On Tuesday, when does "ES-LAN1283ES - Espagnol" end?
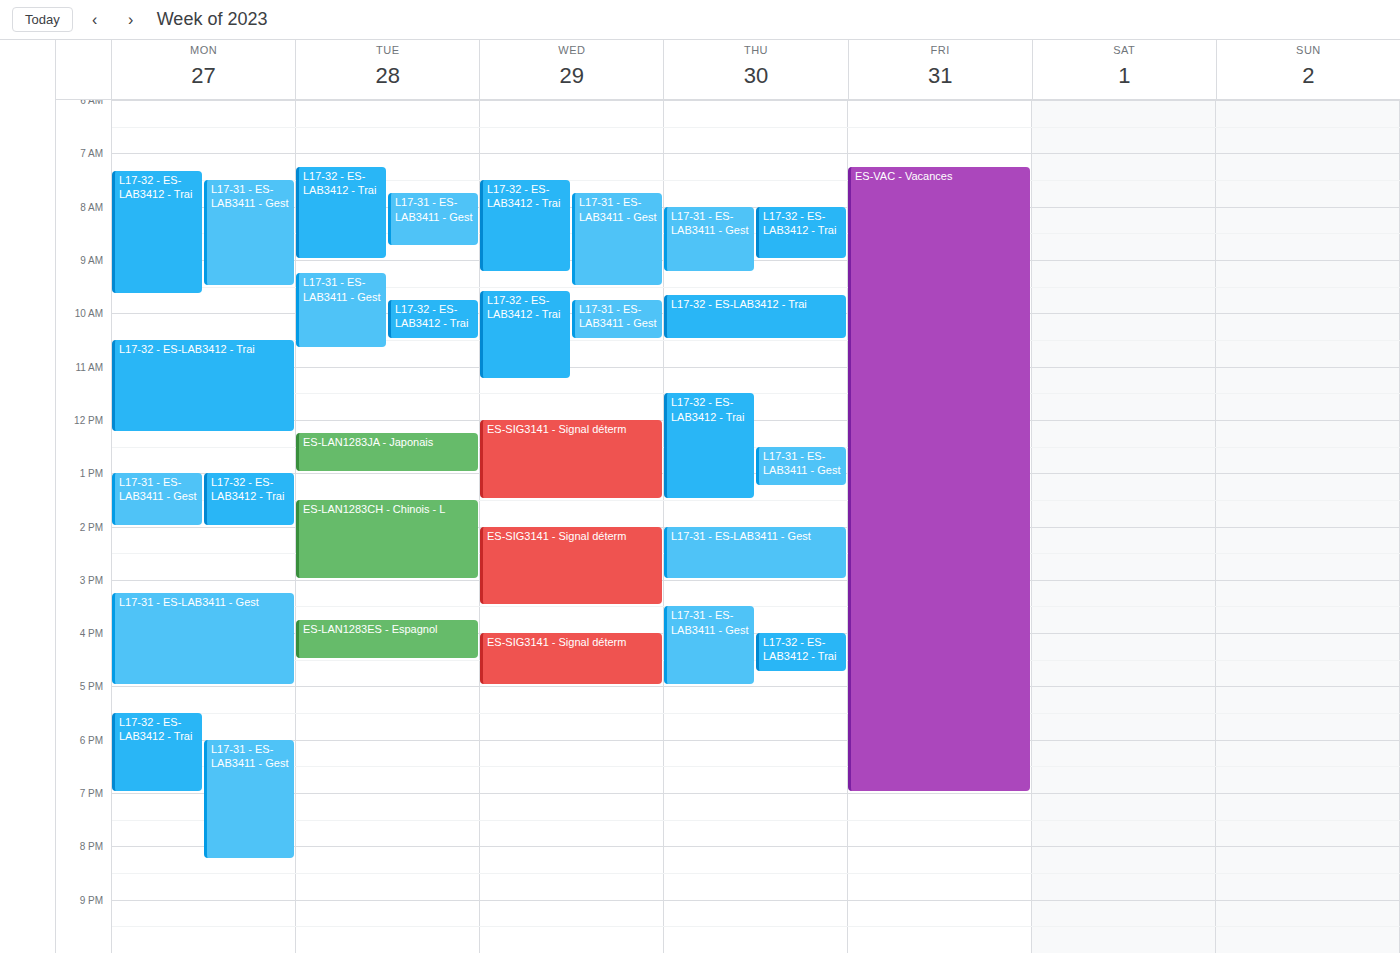
4:30 PM